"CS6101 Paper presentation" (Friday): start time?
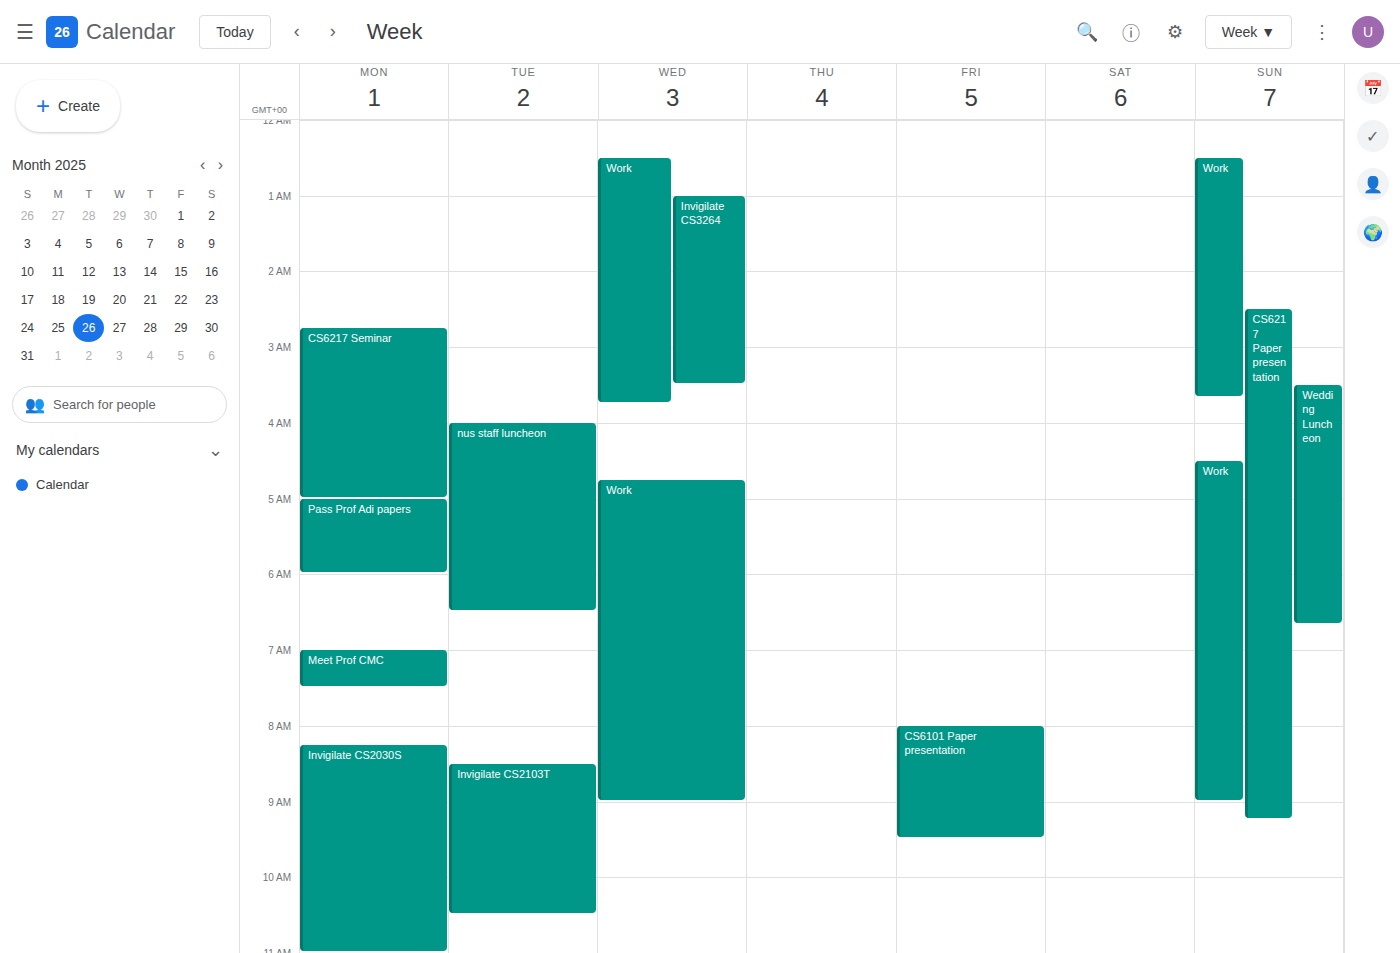
8:00 AM